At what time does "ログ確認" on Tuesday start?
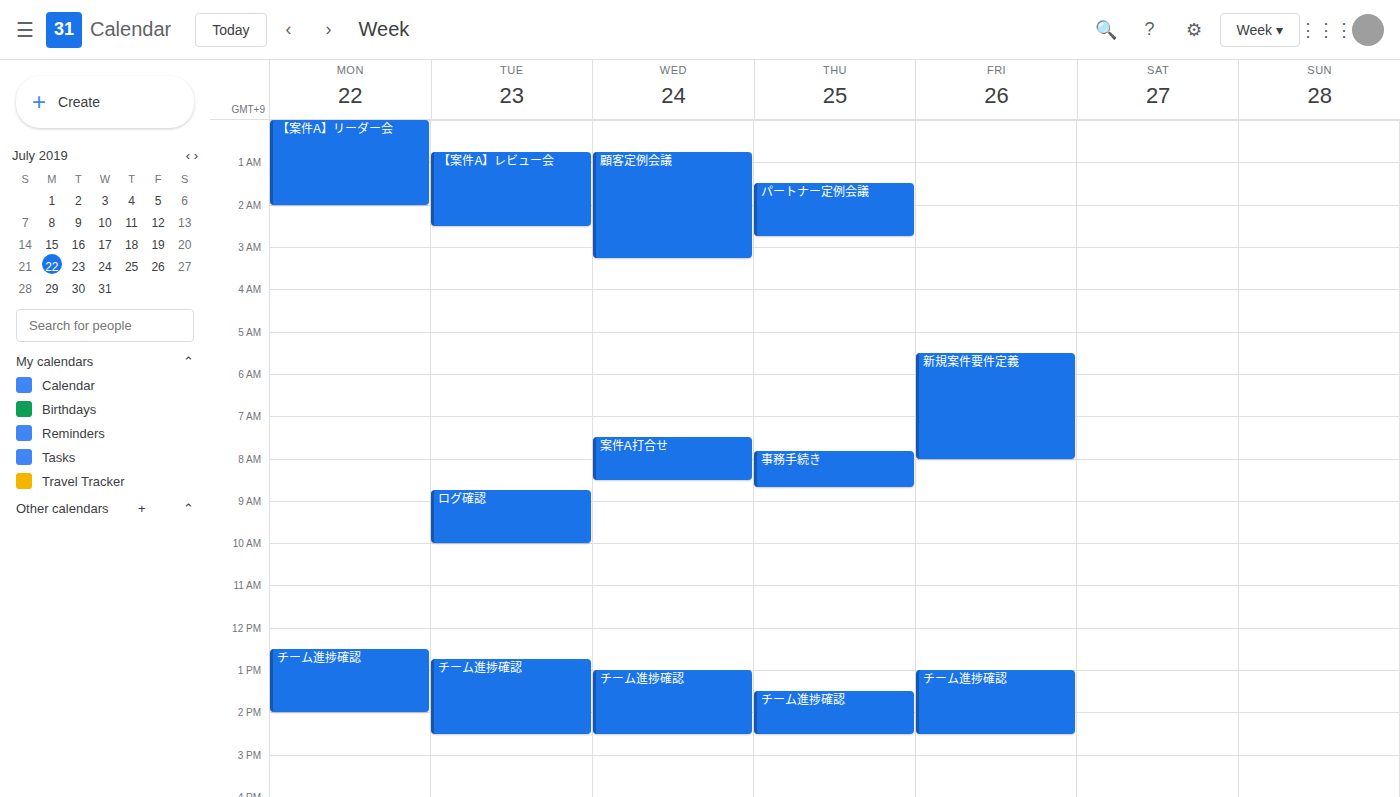
8:45 AM